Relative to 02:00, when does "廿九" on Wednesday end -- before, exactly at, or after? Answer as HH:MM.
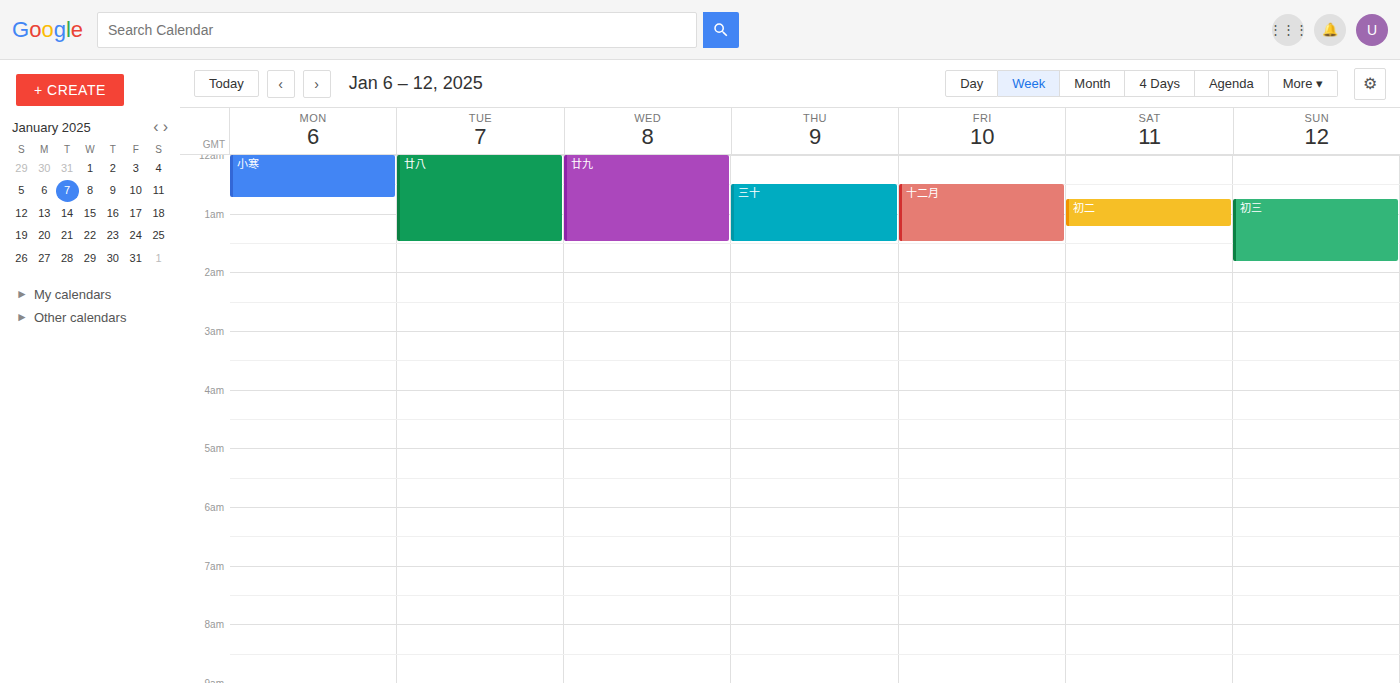
01:30 -- before 02:00, 30 minutes above the 02:00 line.